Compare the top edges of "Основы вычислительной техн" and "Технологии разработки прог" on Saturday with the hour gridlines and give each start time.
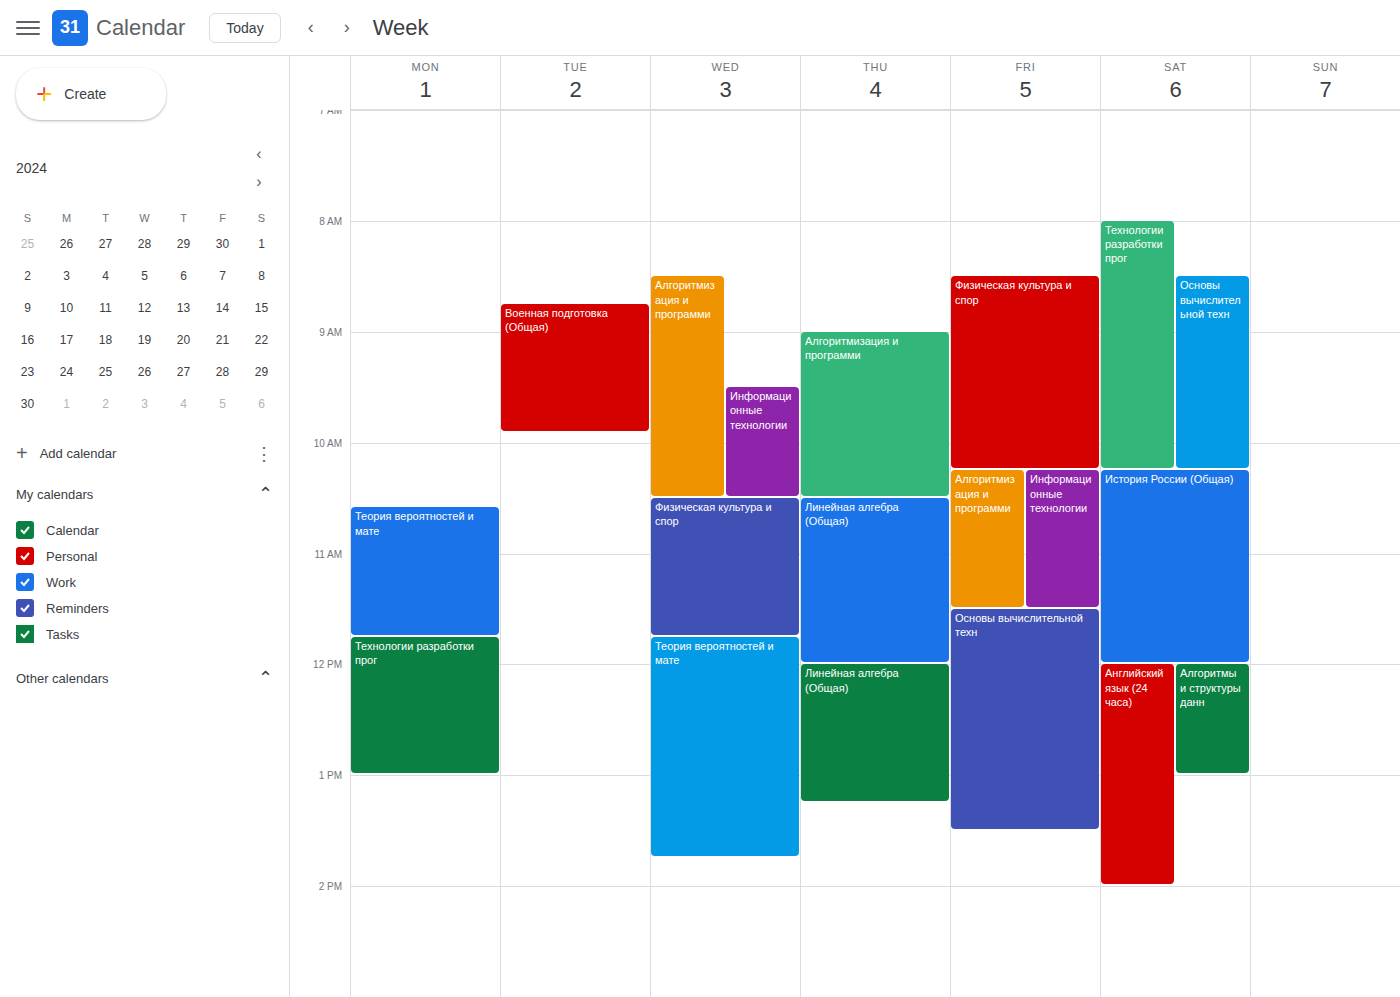
"Основы вычислительной техн": 08:30, halfway between the 08:00 and 09:00 lines. "Технологии разработки прог": 08:00, exactly on the 08:00 line.